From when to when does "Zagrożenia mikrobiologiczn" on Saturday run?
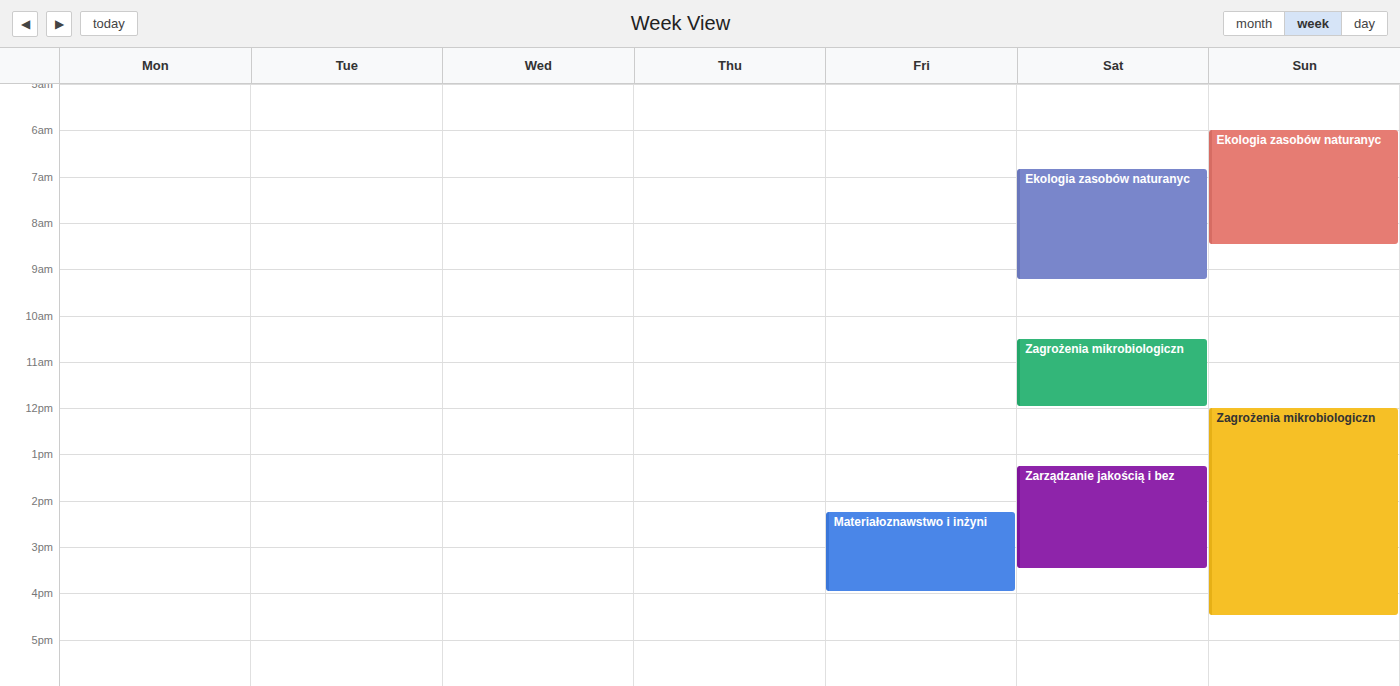
10:30 AM to 12:00 PM